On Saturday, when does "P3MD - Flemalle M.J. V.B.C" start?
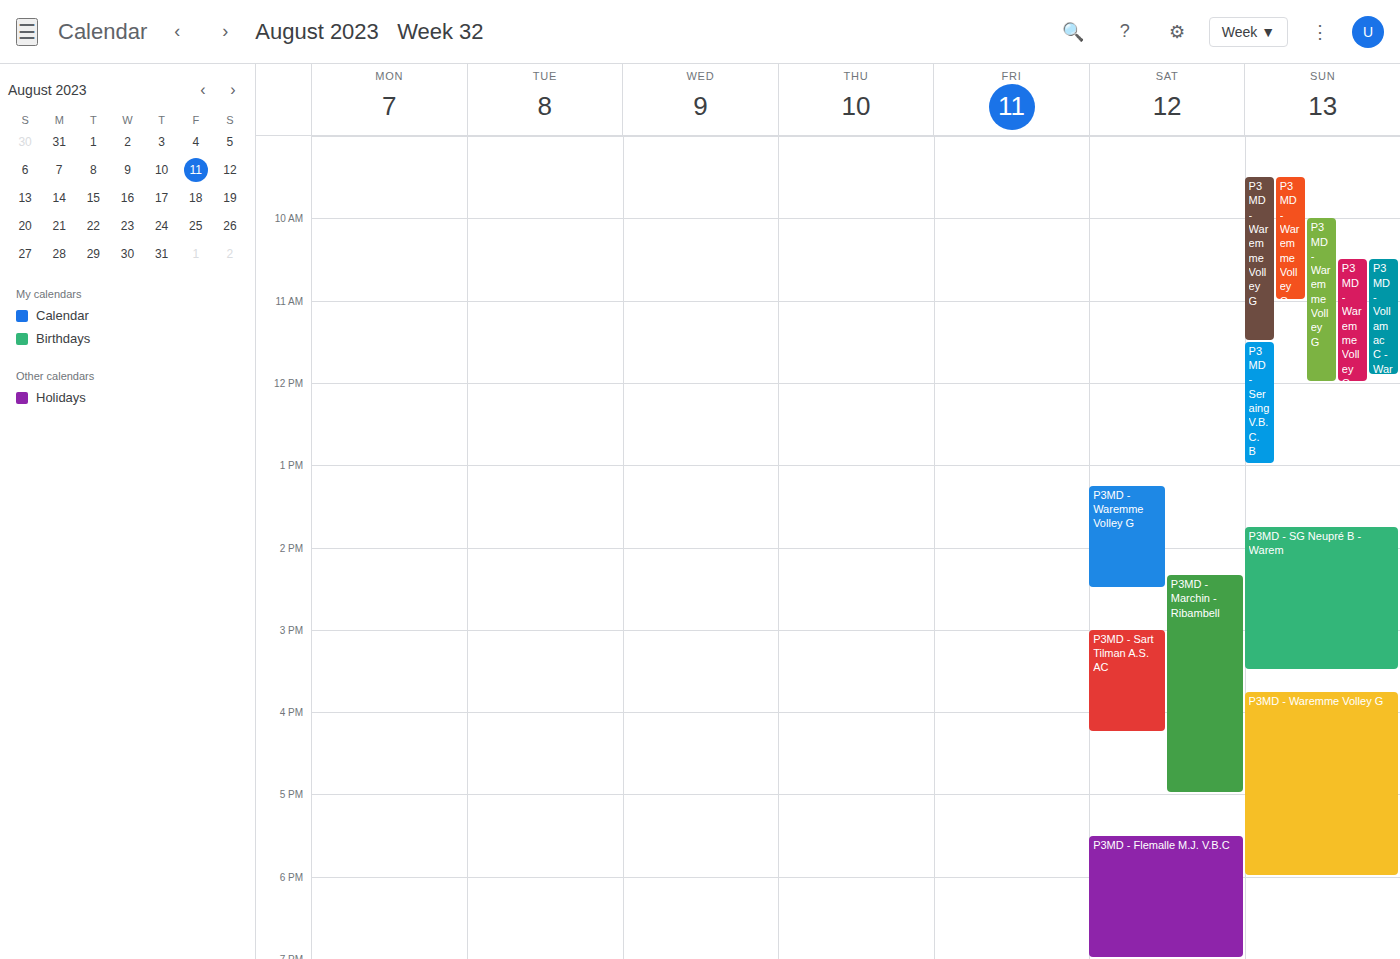
5:30 PM